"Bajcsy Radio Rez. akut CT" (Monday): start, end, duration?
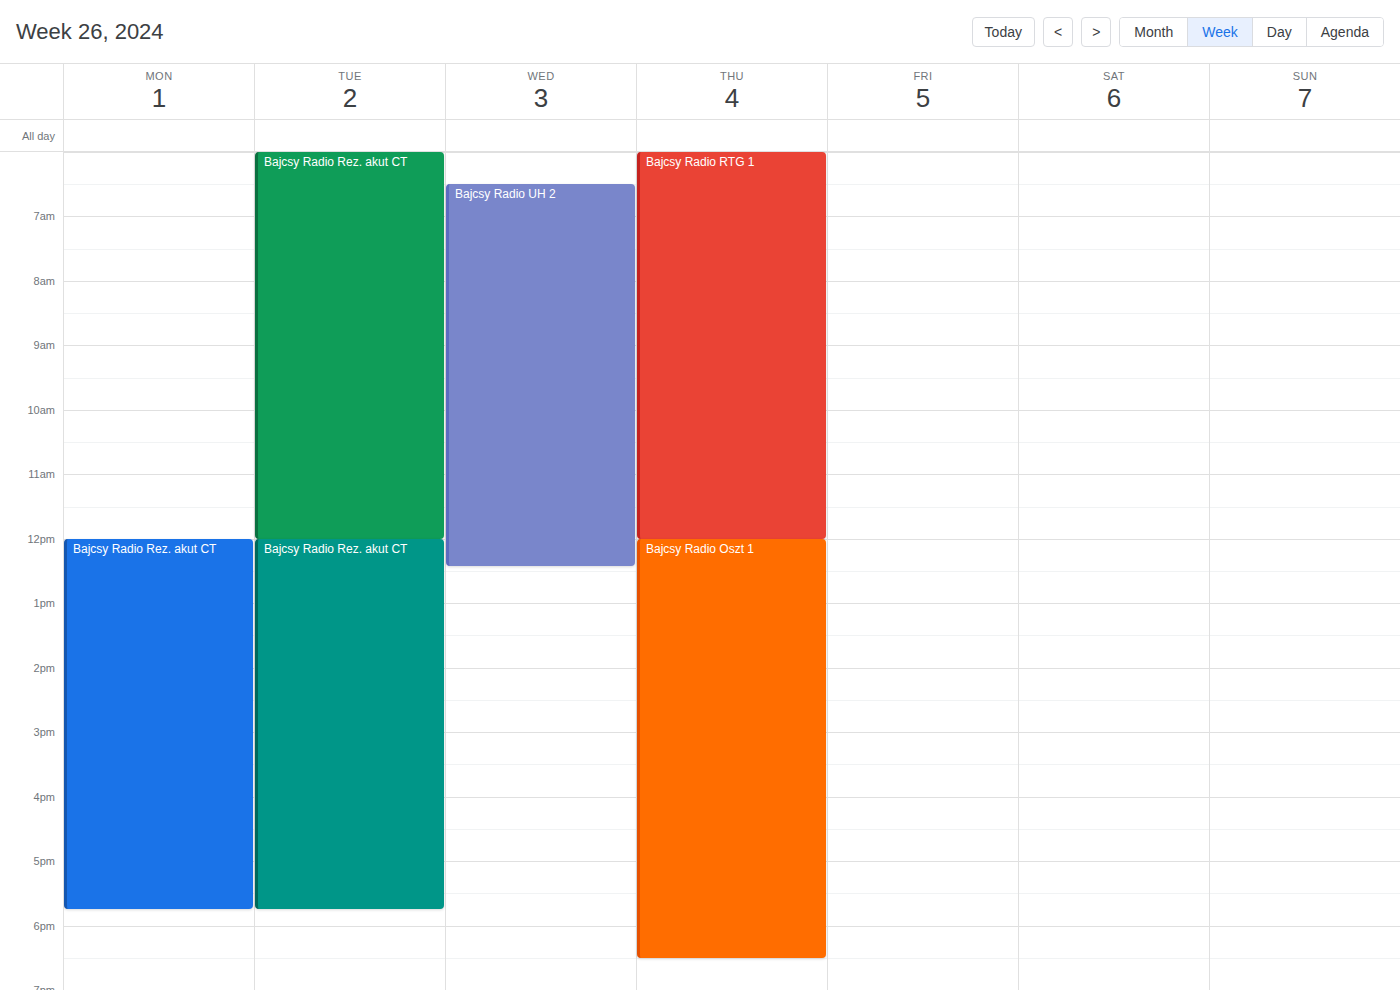
12:00 to 17:45, 5 hours 45 minutes